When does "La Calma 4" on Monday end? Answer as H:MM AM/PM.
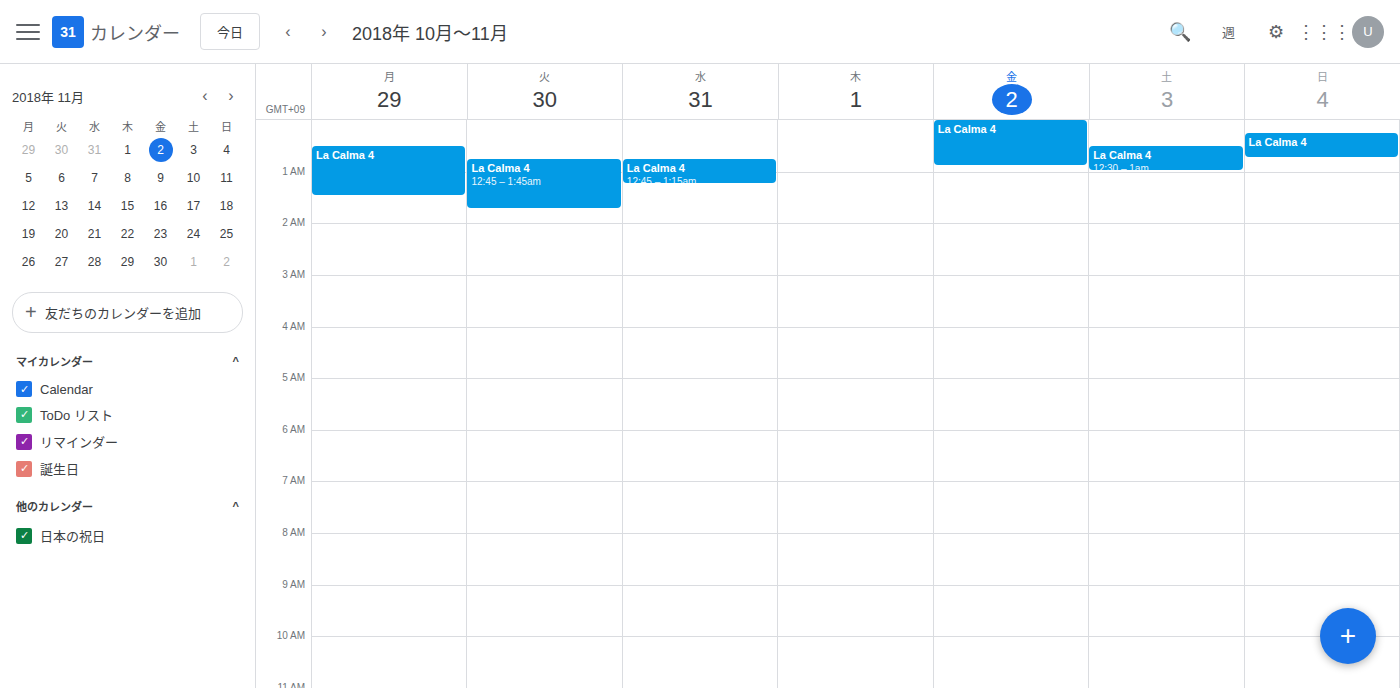
1:30 AM